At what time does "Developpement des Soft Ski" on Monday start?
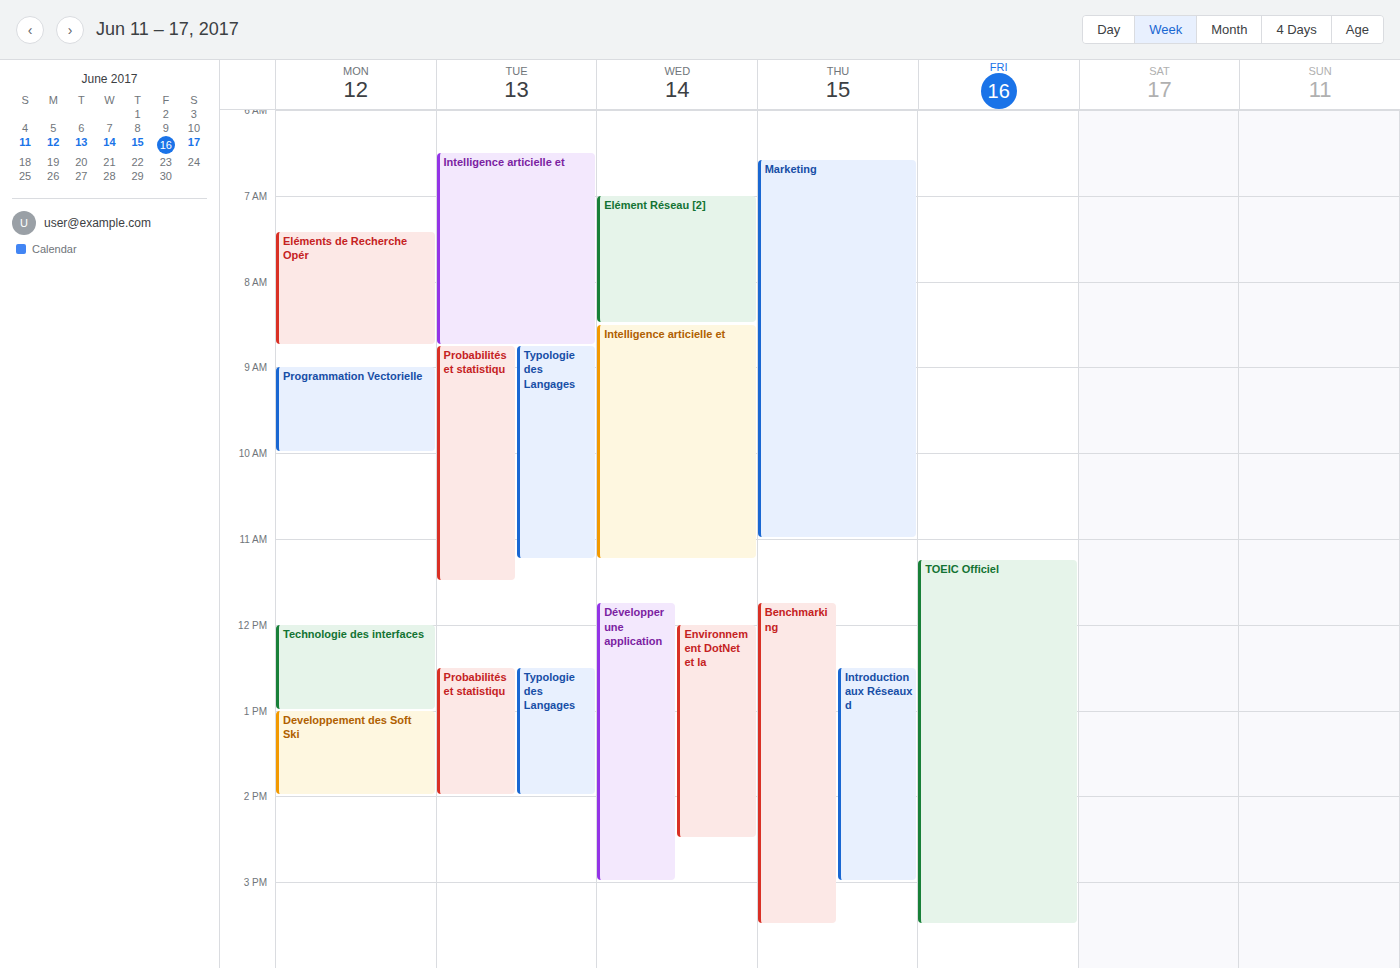
1:00 PM